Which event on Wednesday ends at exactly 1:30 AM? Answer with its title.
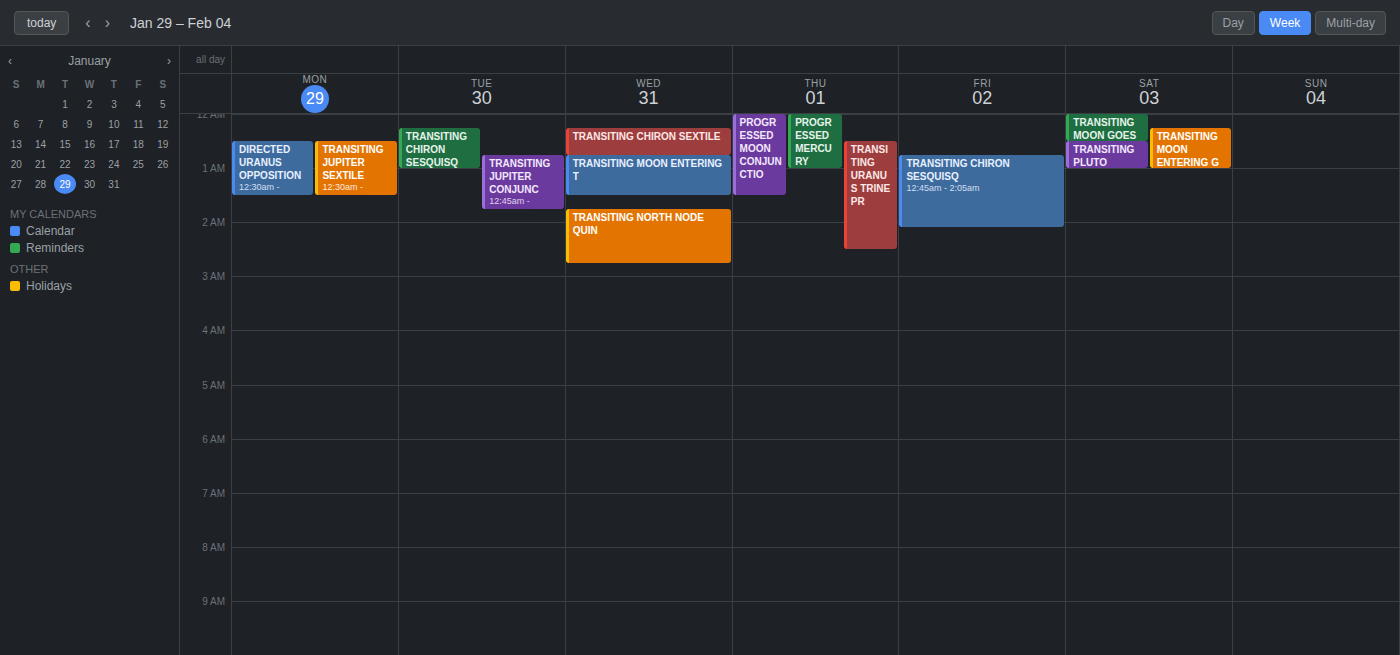
"TRANSITING MOON ENTERING T"